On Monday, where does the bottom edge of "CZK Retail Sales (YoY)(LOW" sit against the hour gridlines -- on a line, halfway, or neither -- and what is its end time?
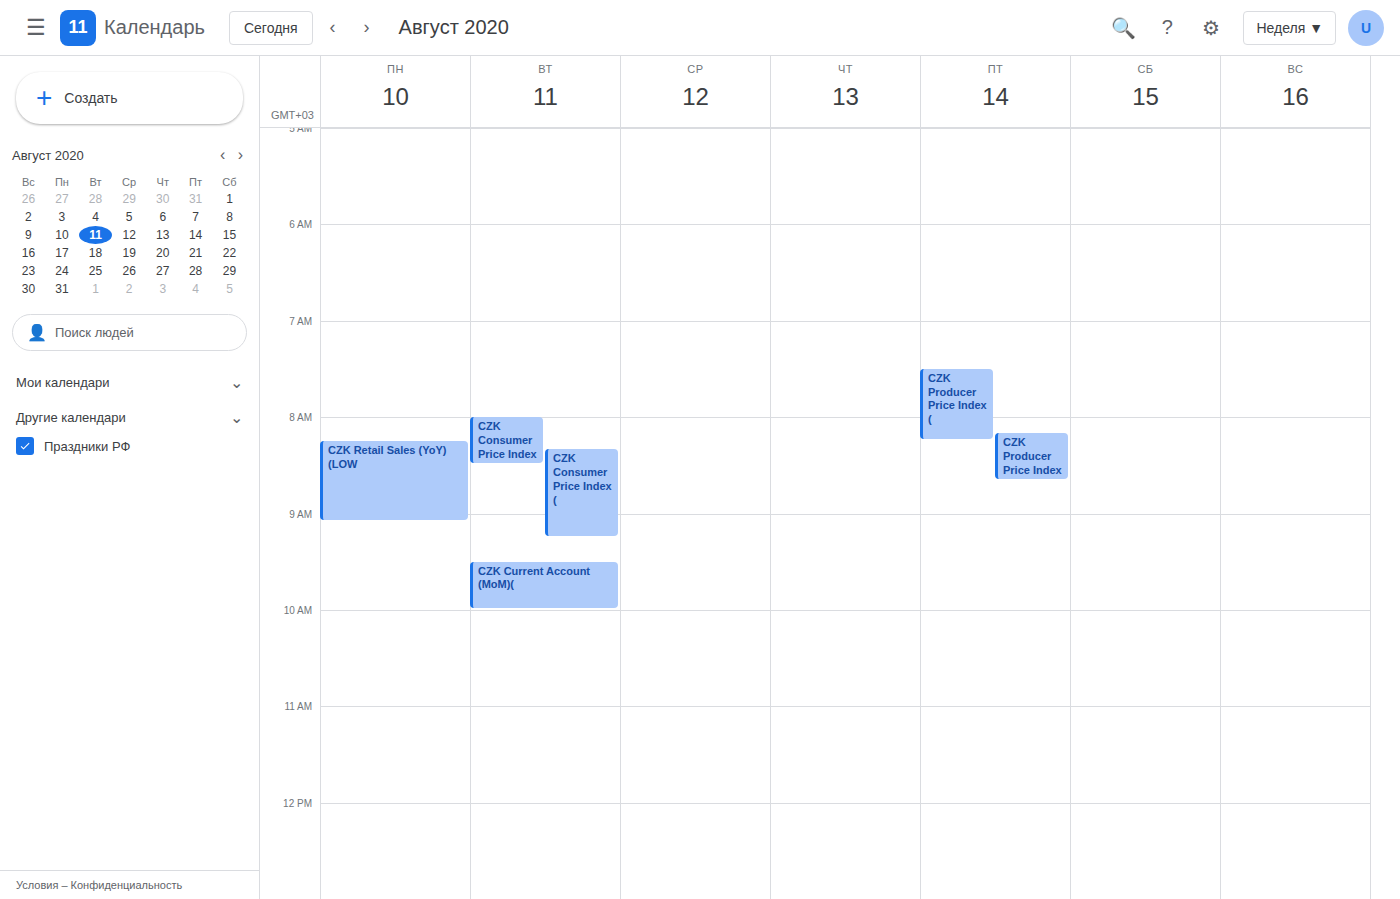
9:05 AM -- neither: 5 minutes below the 9 AM line and 55 minutes above the 10 AM line.